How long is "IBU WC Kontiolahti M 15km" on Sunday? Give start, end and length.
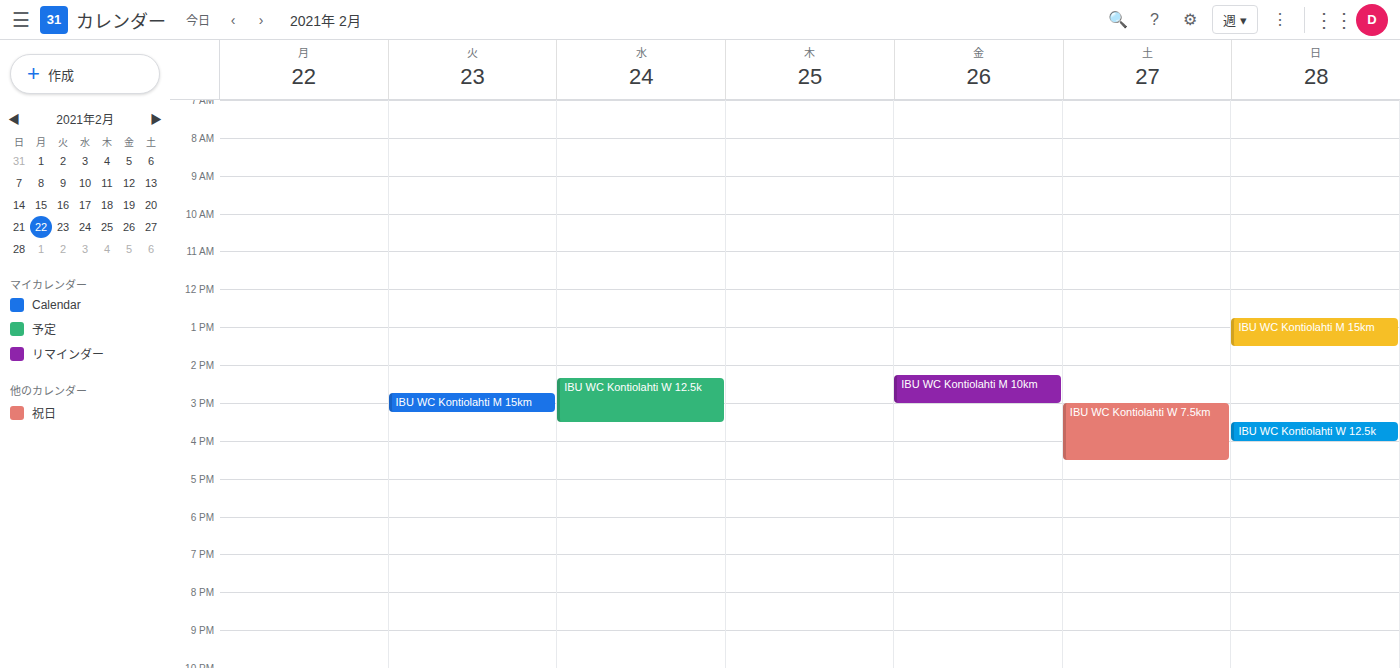
12:45 PM to 1:30 PM, 45 minutes